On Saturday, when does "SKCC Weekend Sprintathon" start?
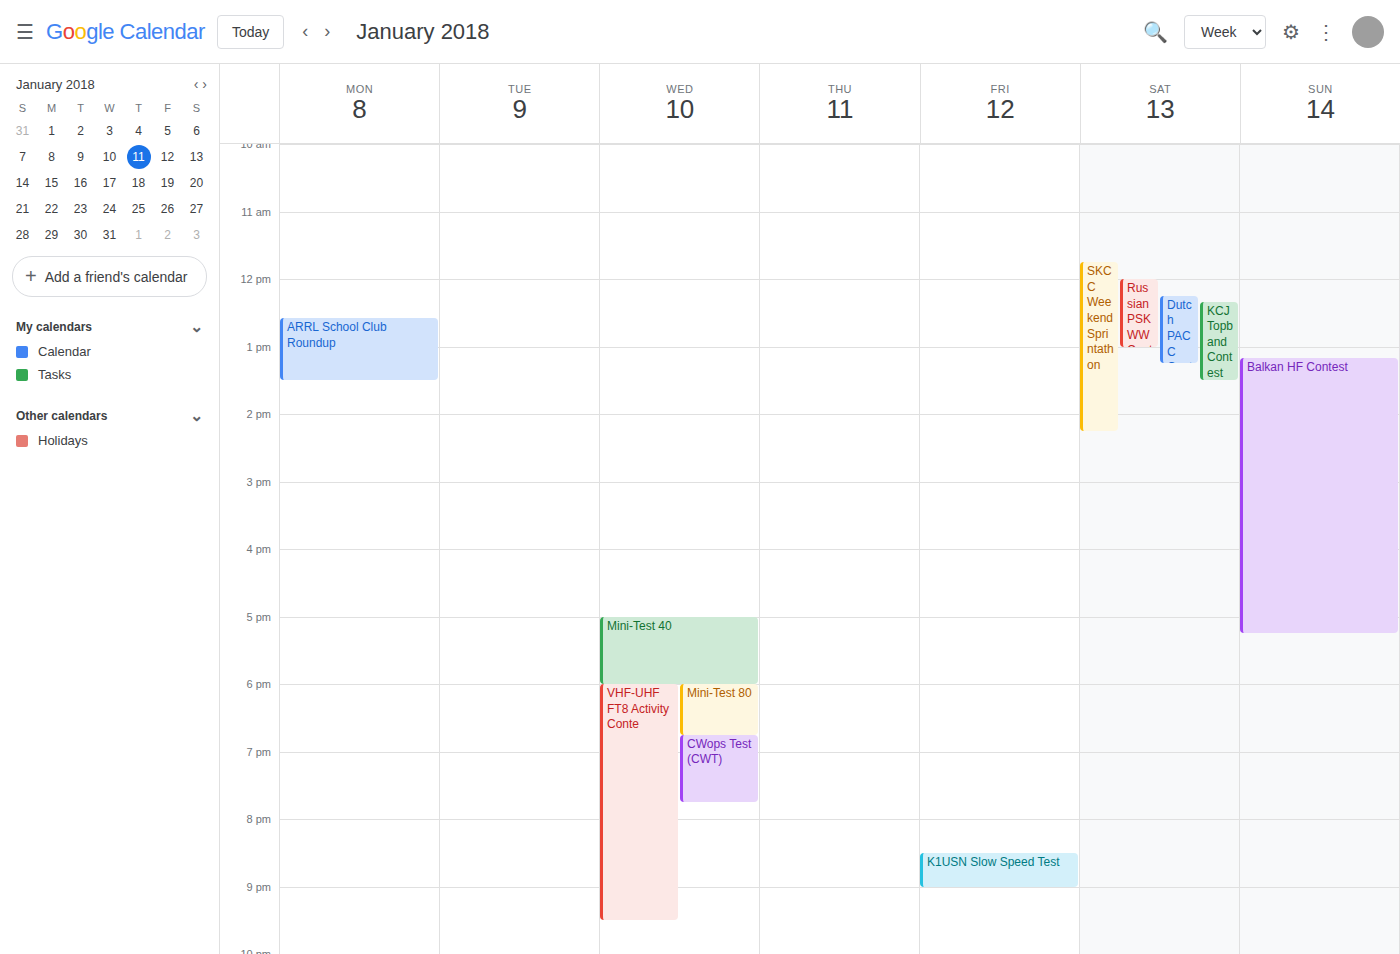
11:45 AM